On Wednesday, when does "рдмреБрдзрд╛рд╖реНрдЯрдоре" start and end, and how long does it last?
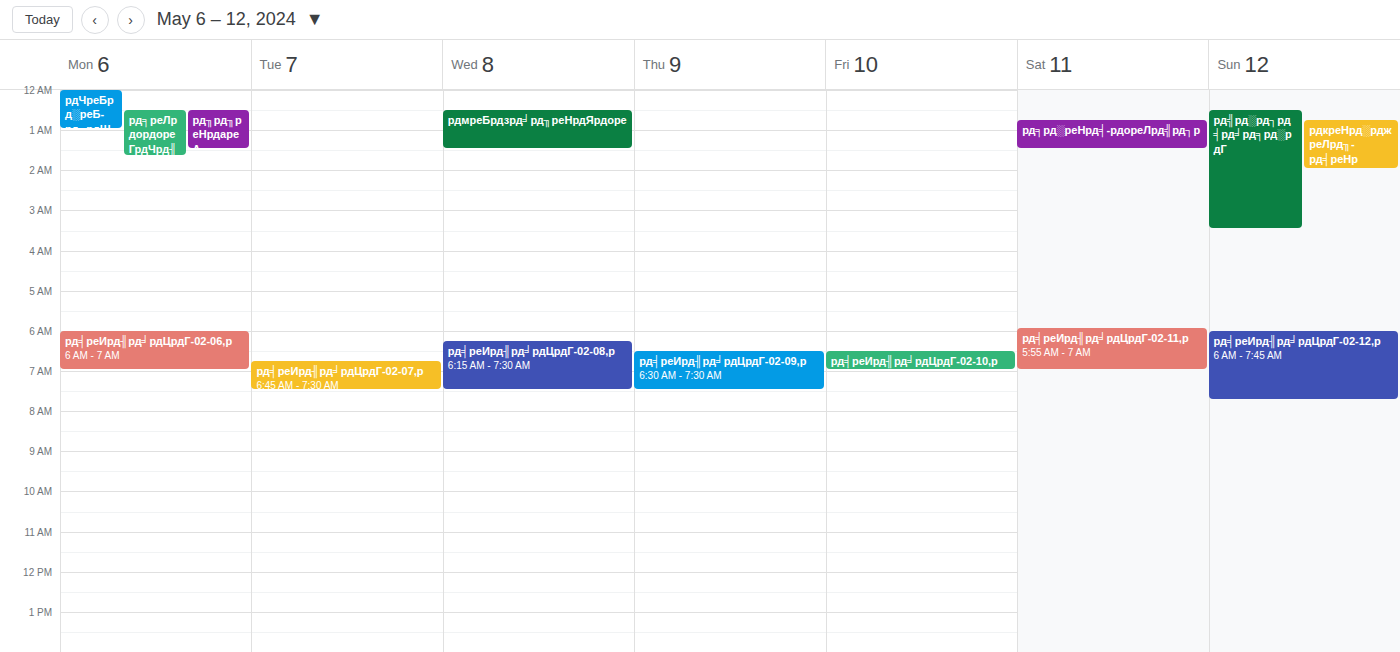
12:30 AM to 1:30 AM, 1 hour